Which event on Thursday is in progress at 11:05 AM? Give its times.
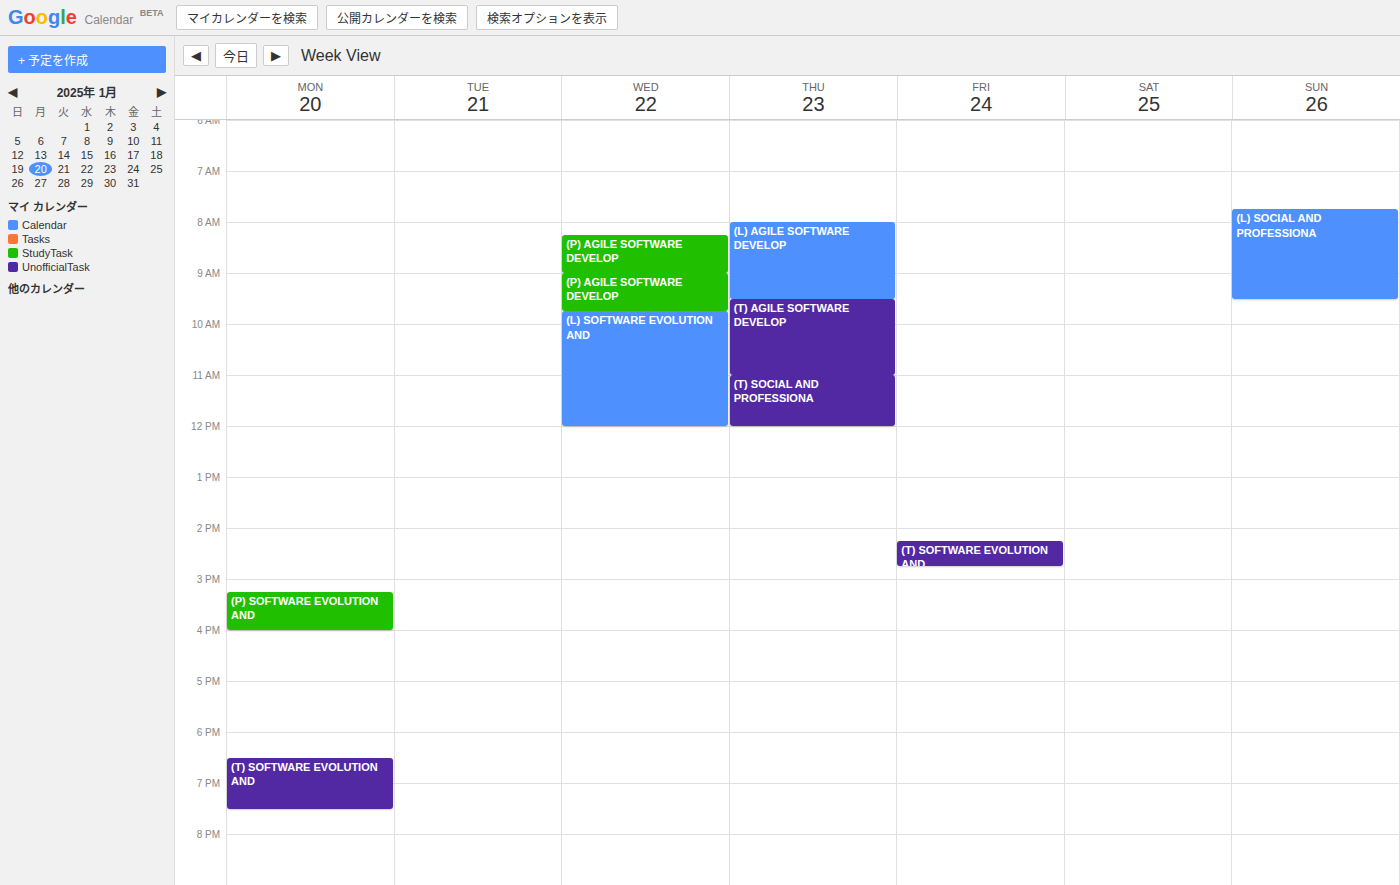
"(T) SOCIAL AND PROFESSIONA", 11:00 AM to 12:00 PM